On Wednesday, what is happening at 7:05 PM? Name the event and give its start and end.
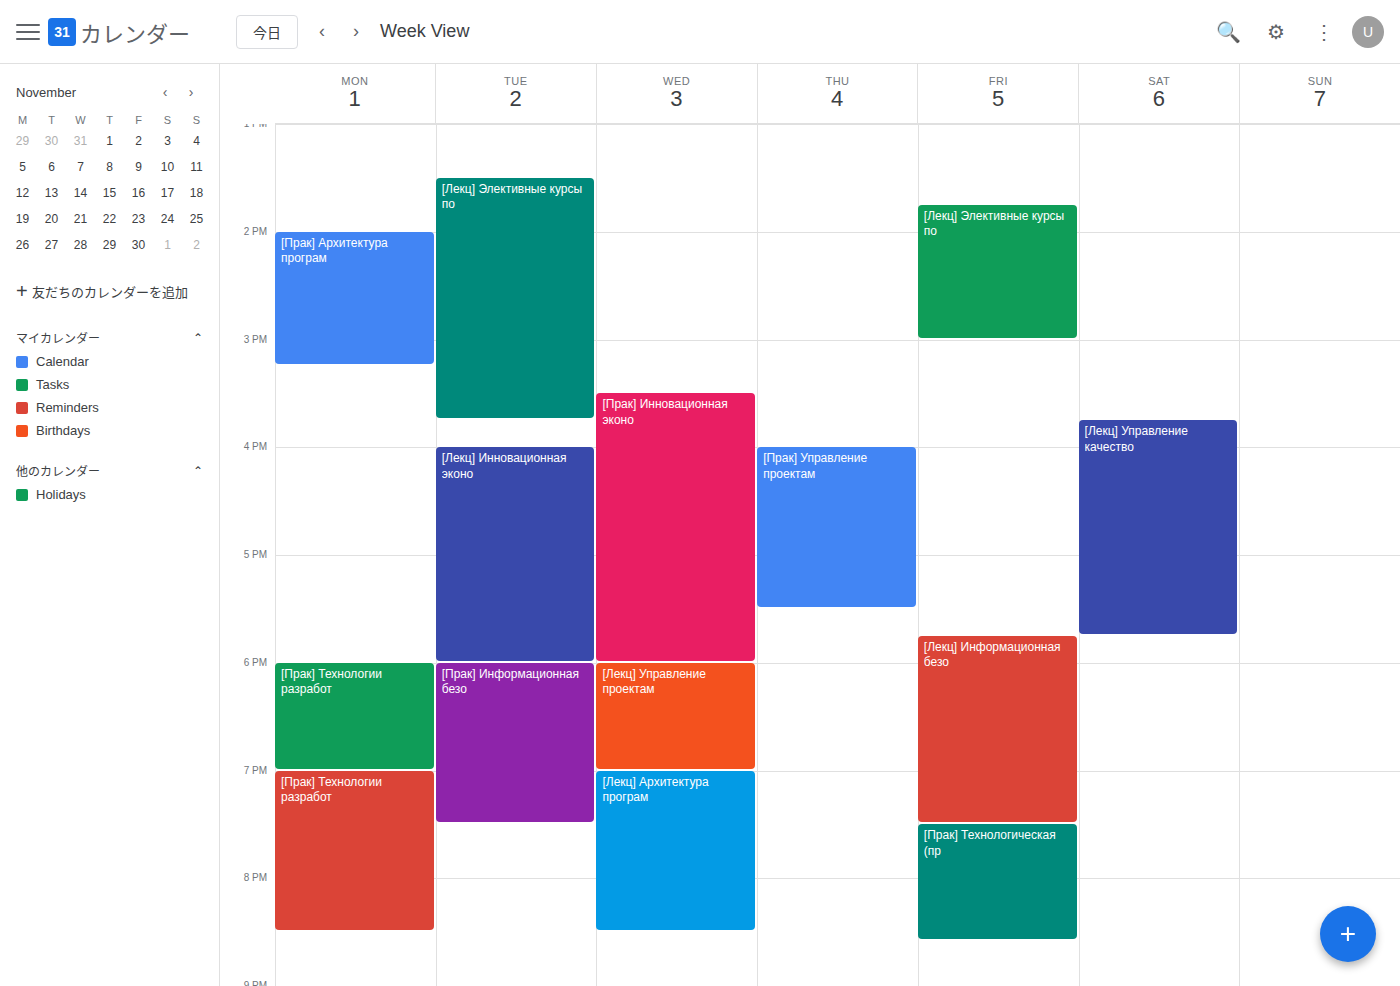
"[Лекц] Архитектура програм", 7:00 PM to 8:30 PM